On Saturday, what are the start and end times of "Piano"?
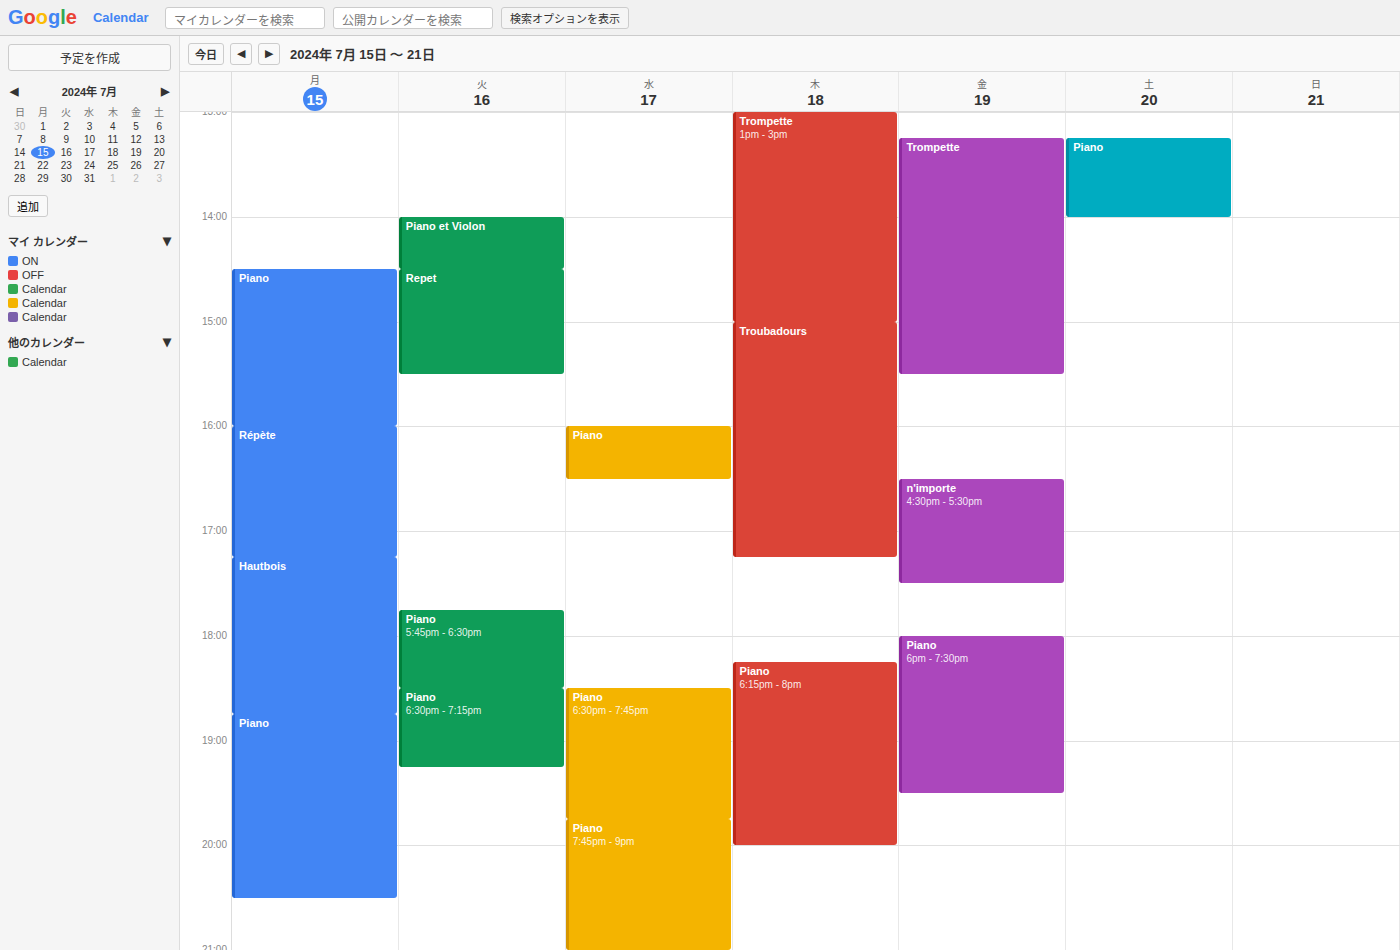
1:15 PM to 2:00 PM